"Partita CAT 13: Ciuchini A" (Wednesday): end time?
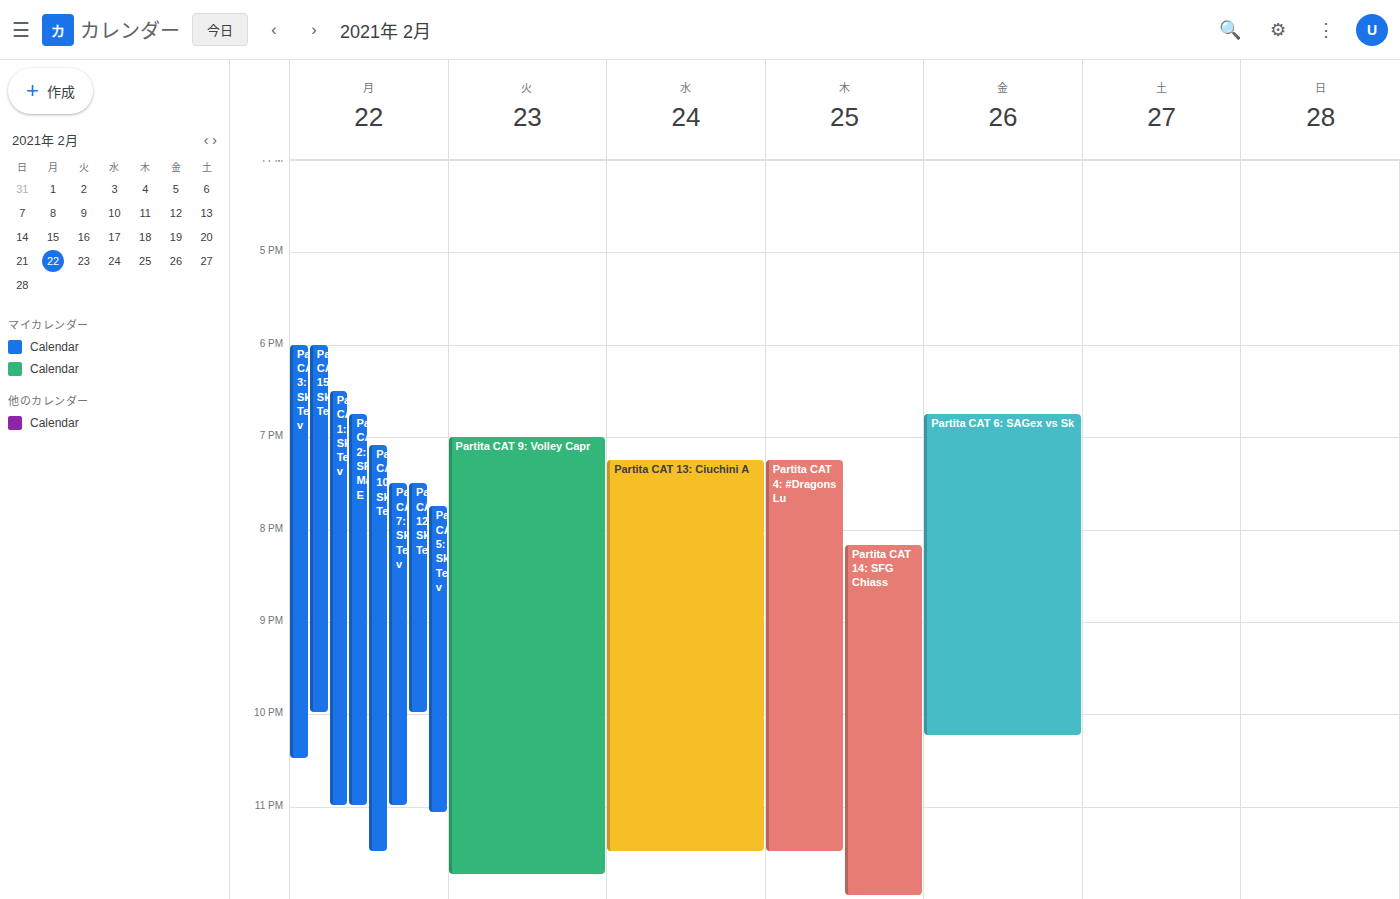
11:30 PM